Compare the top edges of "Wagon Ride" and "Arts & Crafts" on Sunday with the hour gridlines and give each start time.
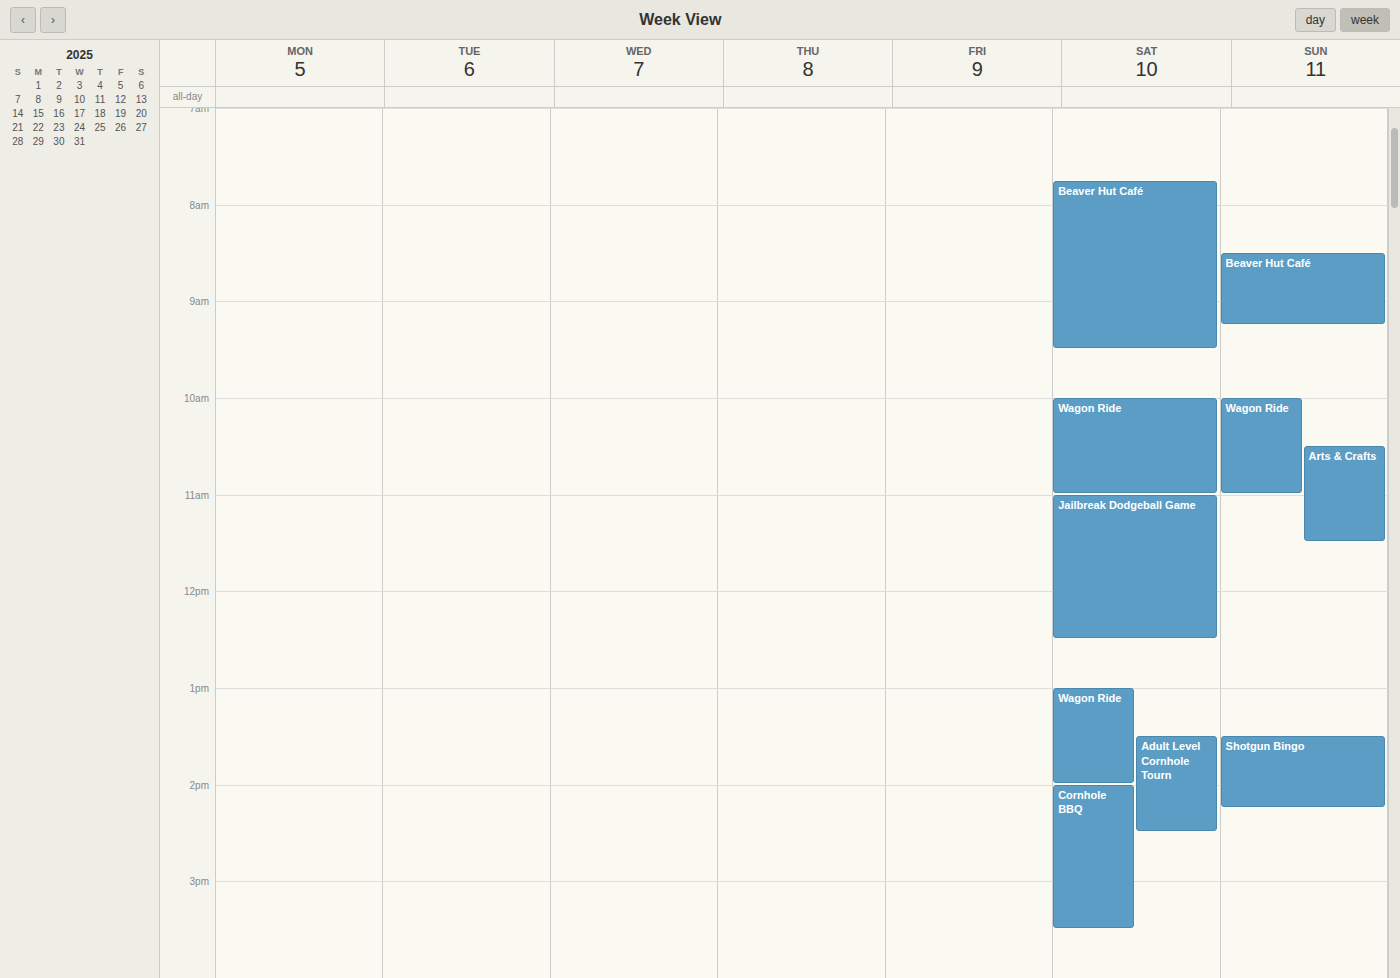
"Wagon Ride": 10:00 AM, exactly on the 10 AM line. "Arts & Crafts": 10:30 AM, halfway between the 10 AM and 11 AM lines.